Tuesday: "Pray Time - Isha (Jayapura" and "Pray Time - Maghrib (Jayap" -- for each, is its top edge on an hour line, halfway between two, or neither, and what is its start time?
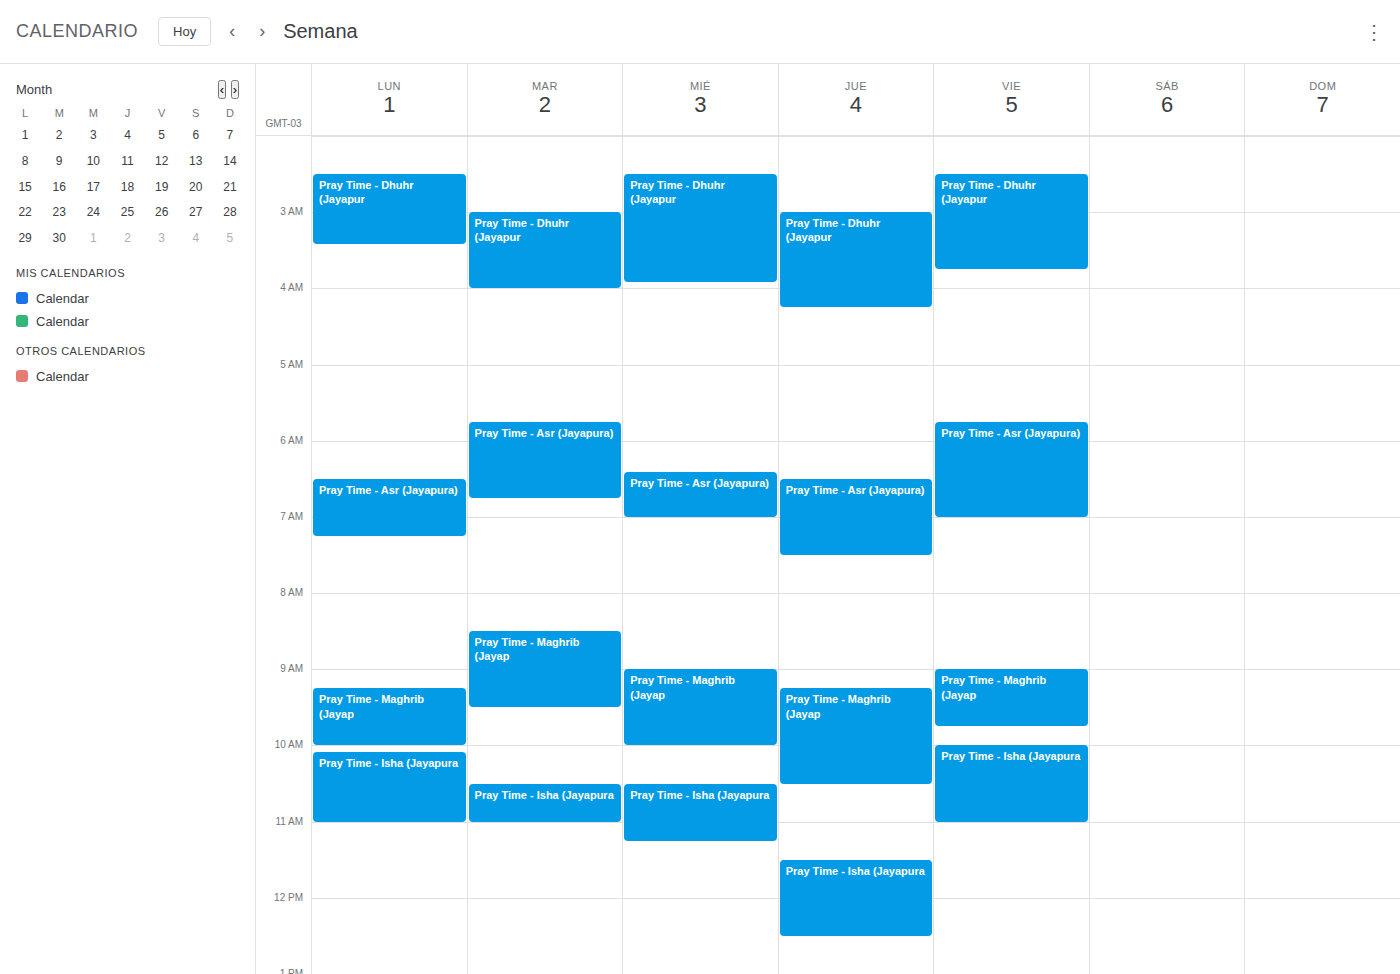
"Pray Time - Isha (Jayapura": 10:30 AM, halfway between the 10 AM and 11 AM lines. "Pray Time - Maghrib (Jayap": 8:30 AM, halfway between the 8 AM and 9 AM lines.